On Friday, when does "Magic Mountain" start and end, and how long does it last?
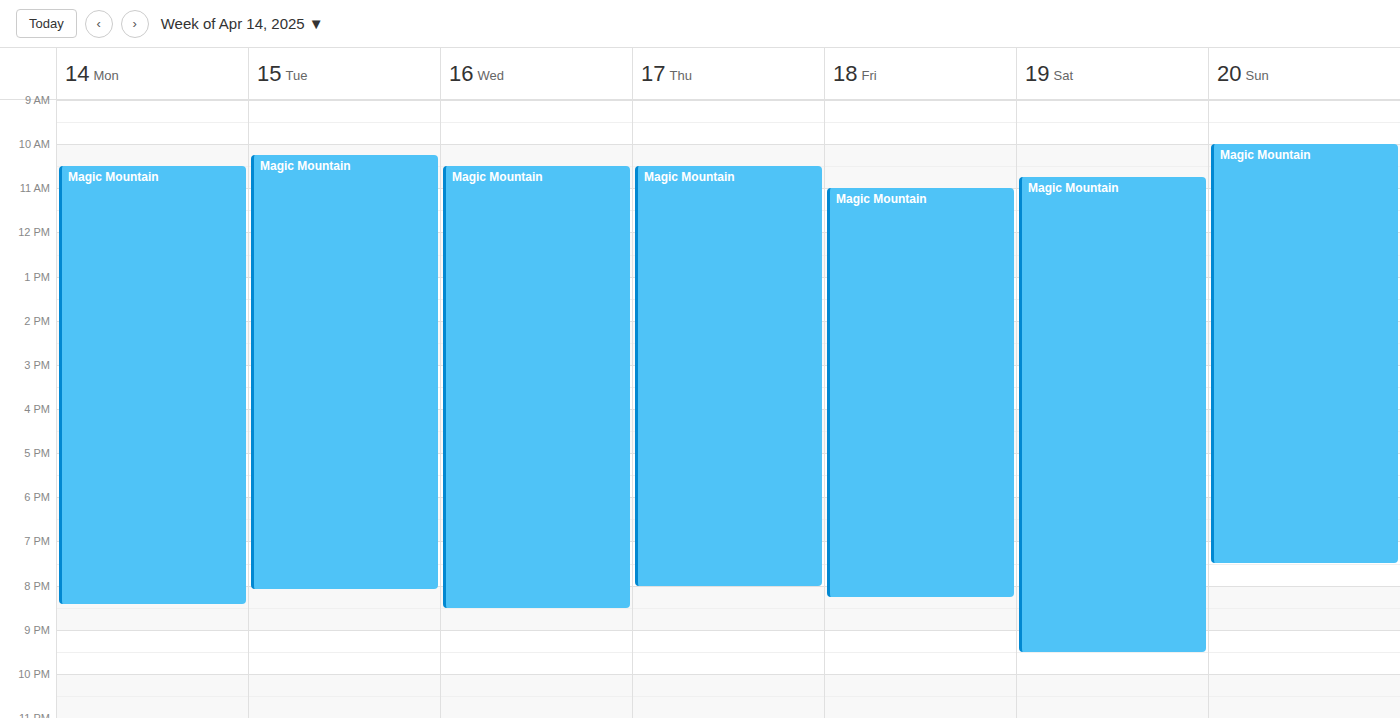
11:00 AM to 8:15 PM, 9 hours 15 minutes